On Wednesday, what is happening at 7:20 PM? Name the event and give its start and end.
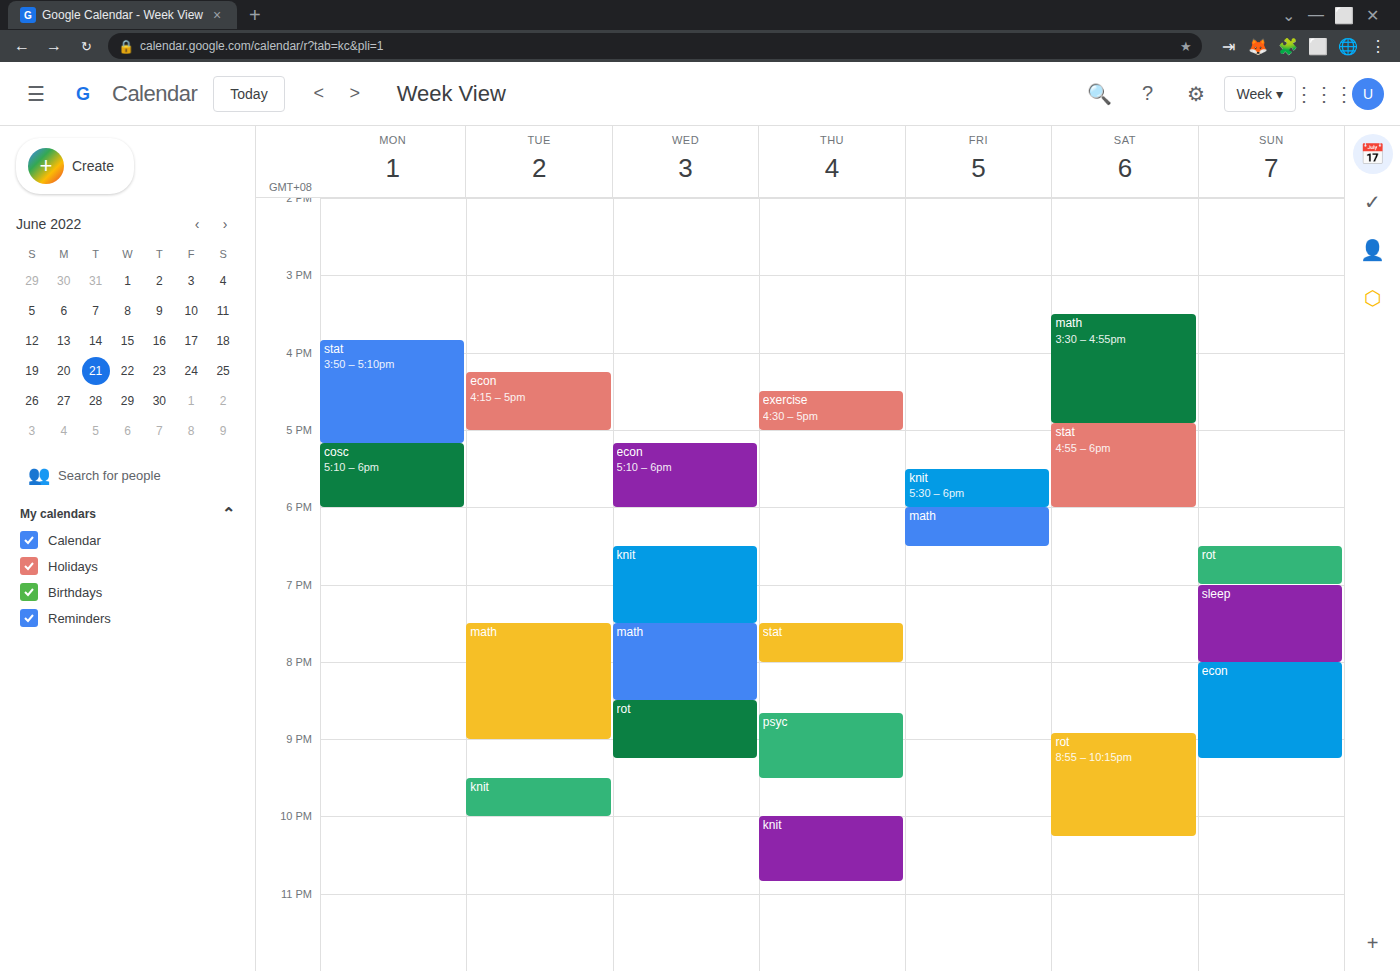
"knit", 6:30 PM to 7:30 PM